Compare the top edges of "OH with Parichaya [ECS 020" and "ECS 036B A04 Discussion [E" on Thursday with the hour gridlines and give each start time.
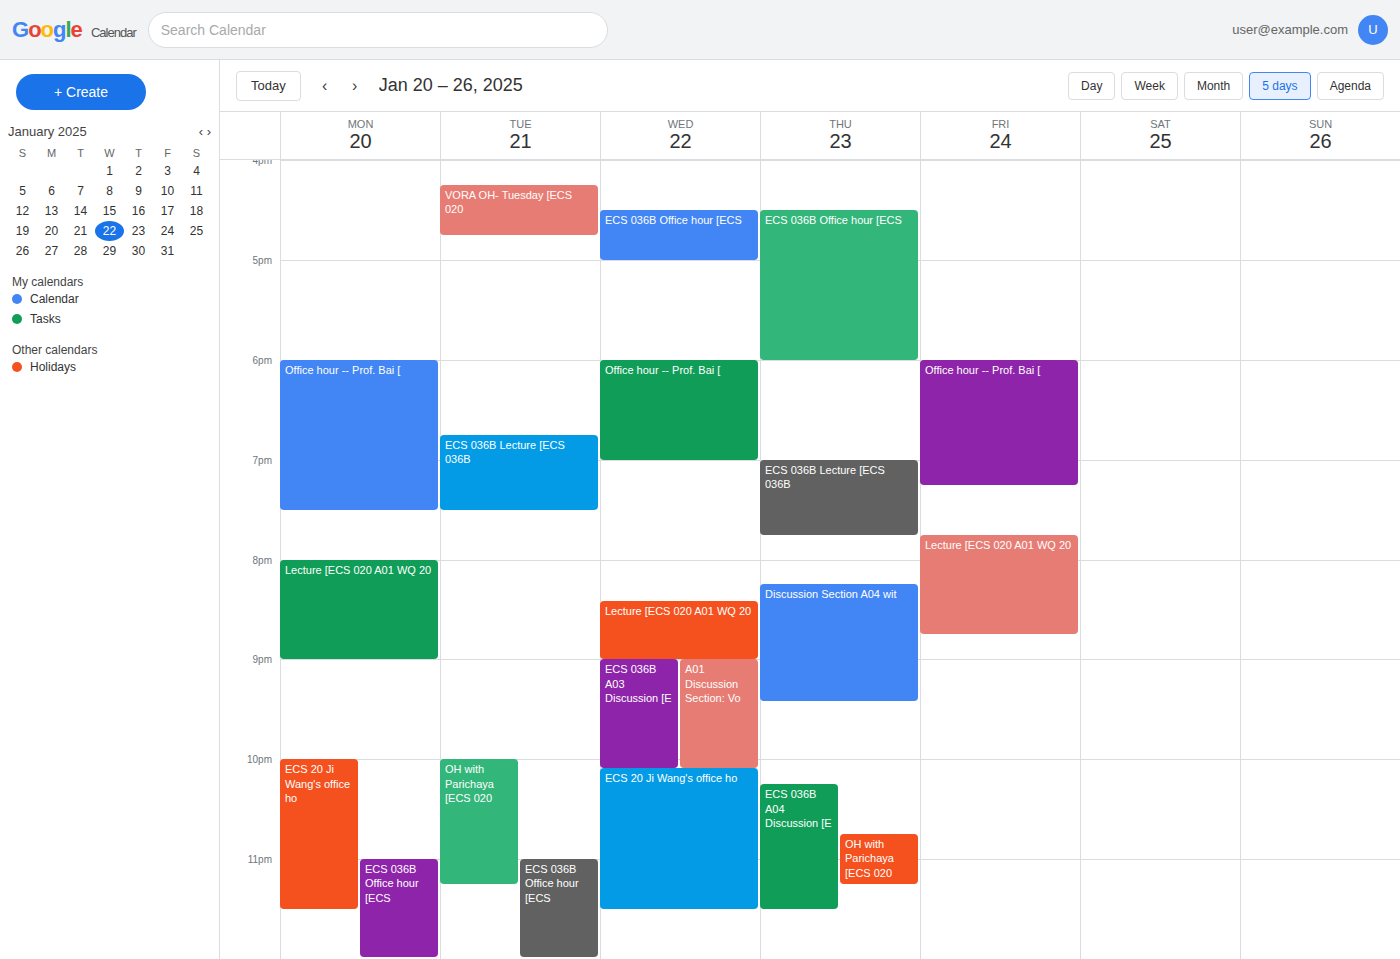
"OH with Parichaya [ECS 020": 10:45 PM, neither: three quarters of the way from the 10 PM line to the 11 PM line. "ECS 036B A04 Discussion [E": 10:15 PM, neither: a quarter of the way from the 10 PM line to the 11 PM line.